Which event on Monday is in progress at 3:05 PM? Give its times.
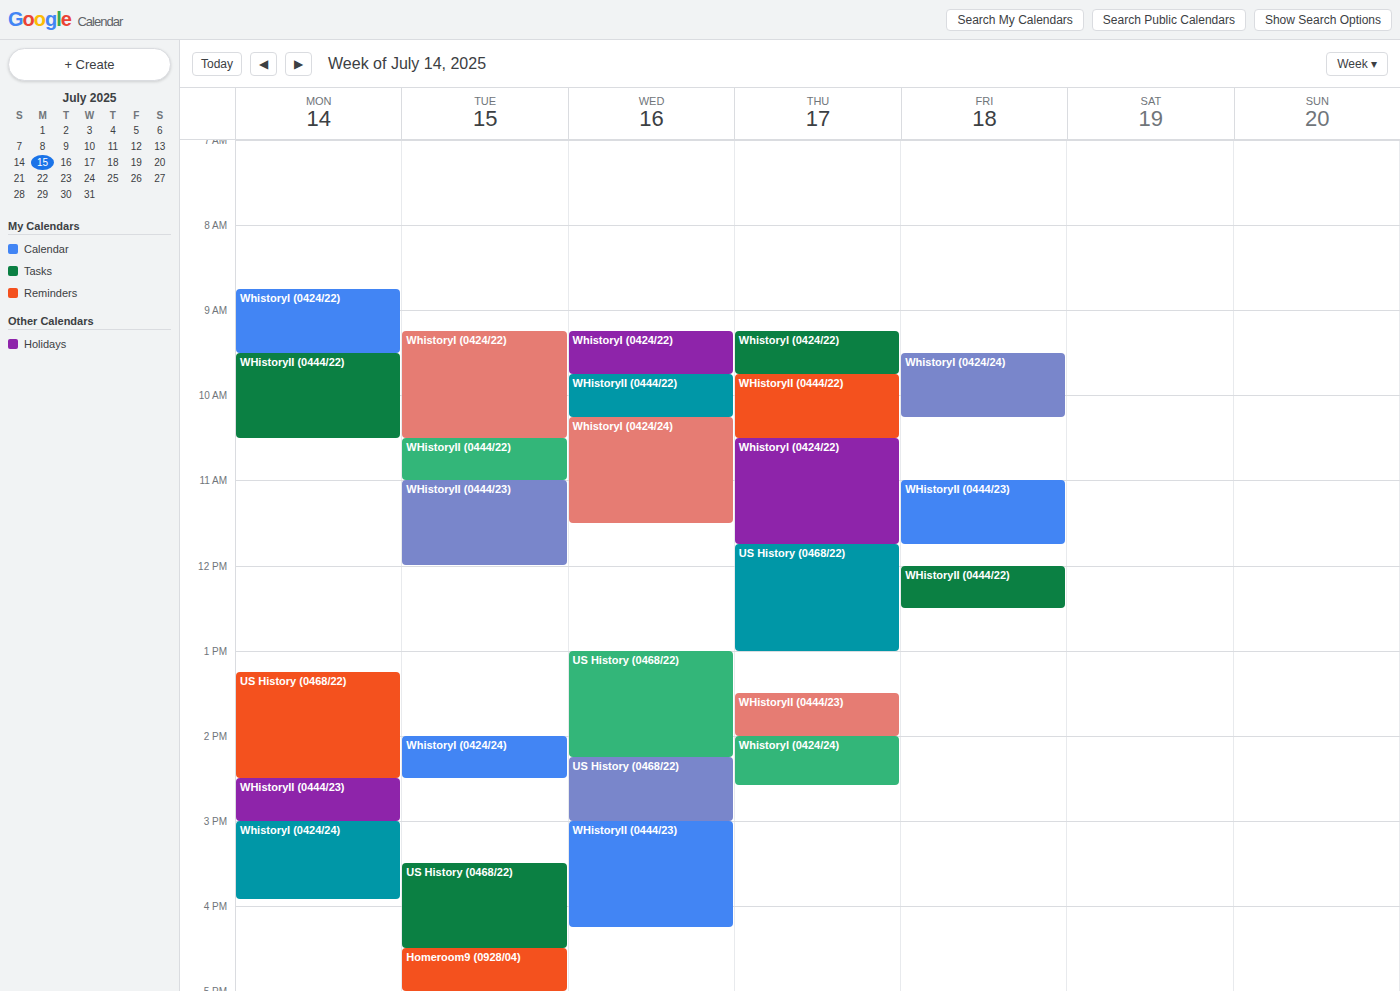
"WhistoryI (0424/24)", 3:00 PM to 3:55 PM